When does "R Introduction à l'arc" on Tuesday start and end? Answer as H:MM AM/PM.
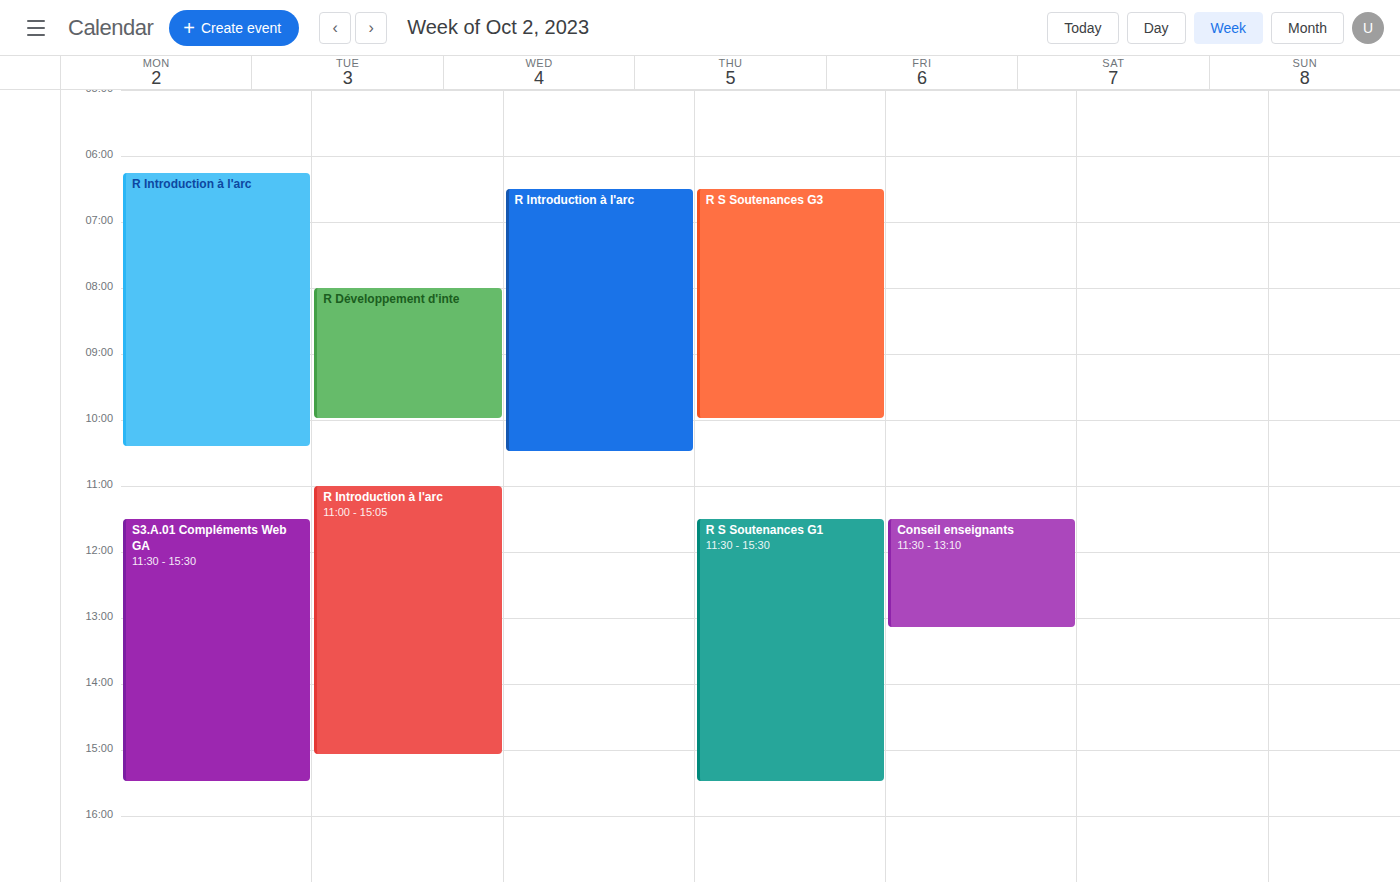
11:00 AM to 3:05 PM